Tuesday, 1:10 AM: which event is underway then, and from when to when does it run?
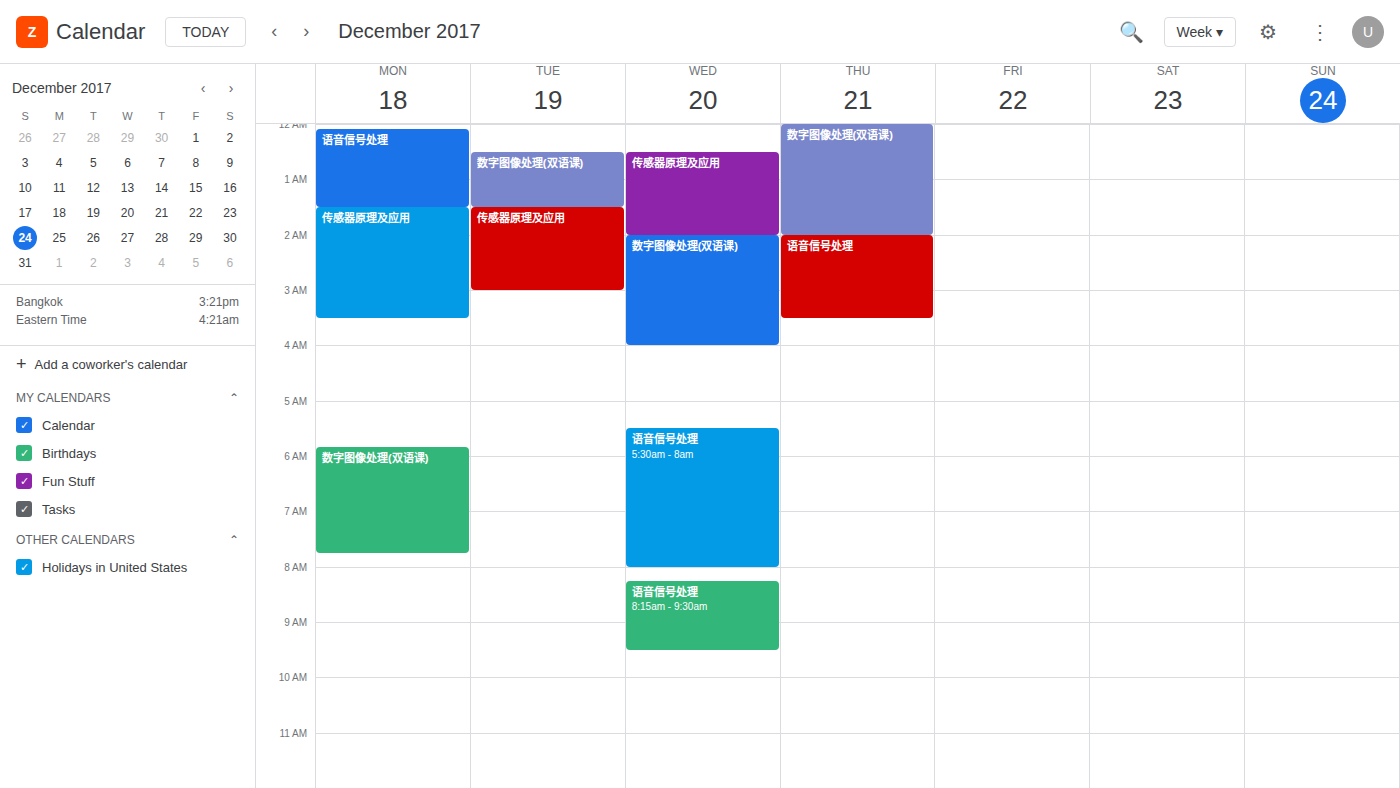
"数字图像处理(双语课)", 12:30 AM to 1:30 AM